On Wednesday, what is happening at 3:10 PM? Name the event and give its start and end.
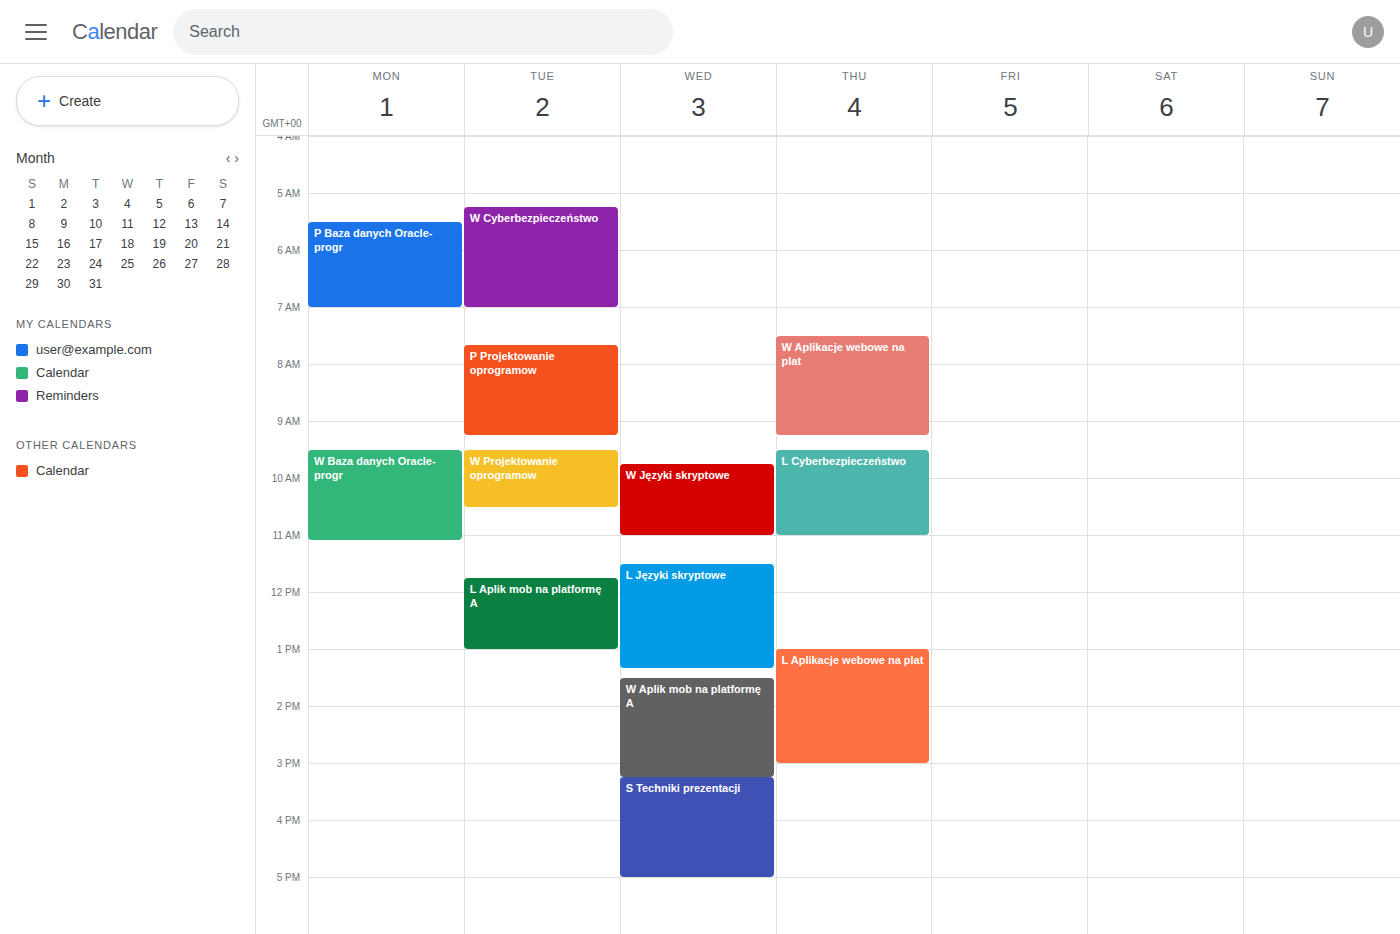
"W Aplik mob na platformę A", 1:30 PM to 3:15 PM